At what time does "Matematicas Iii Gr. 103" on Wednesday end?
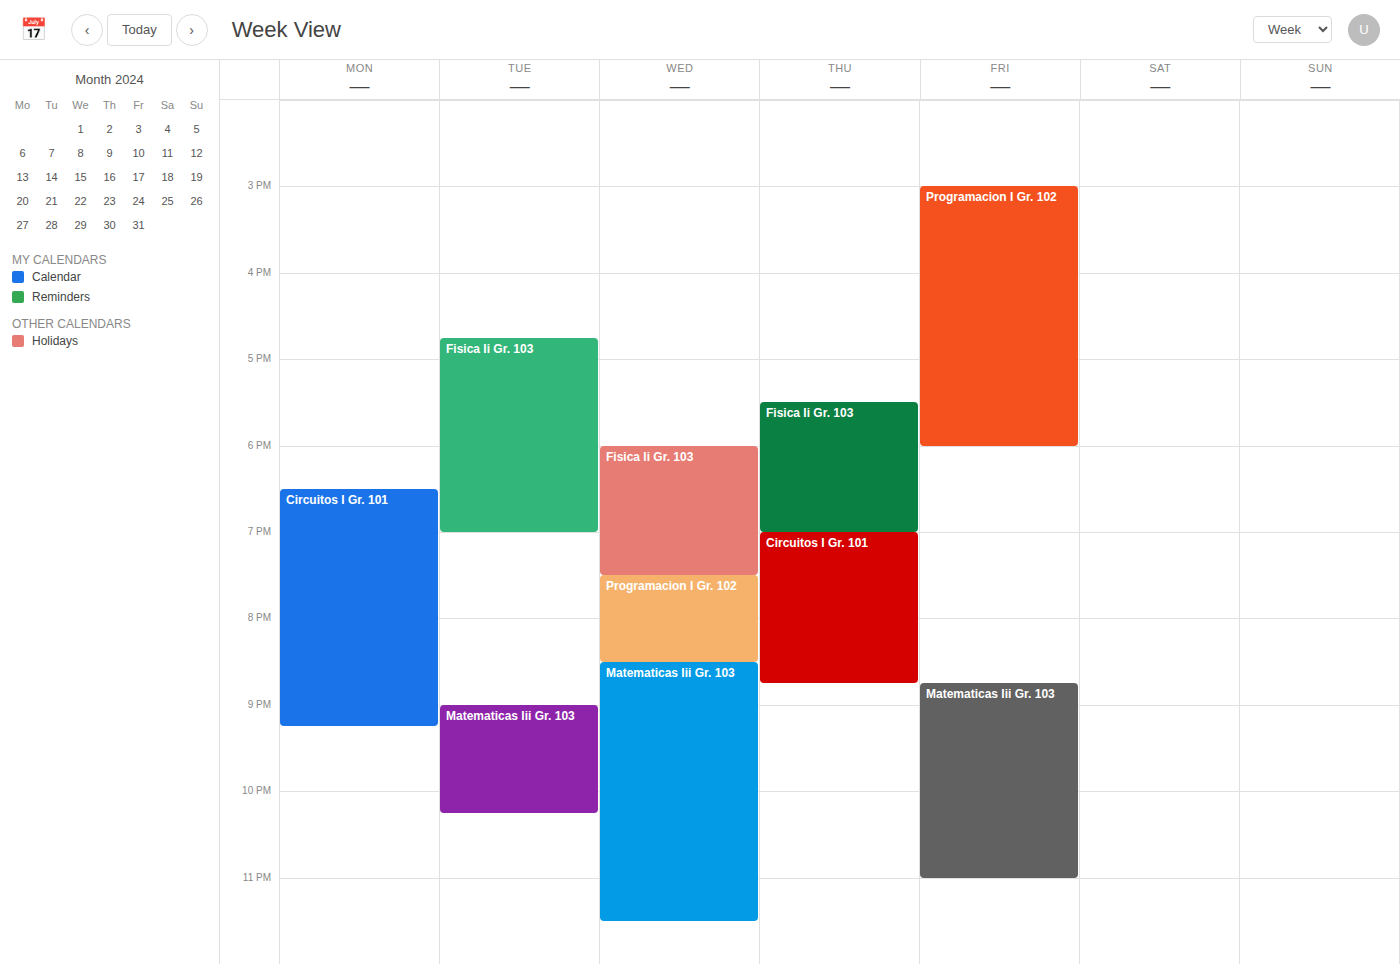
11:30 PM